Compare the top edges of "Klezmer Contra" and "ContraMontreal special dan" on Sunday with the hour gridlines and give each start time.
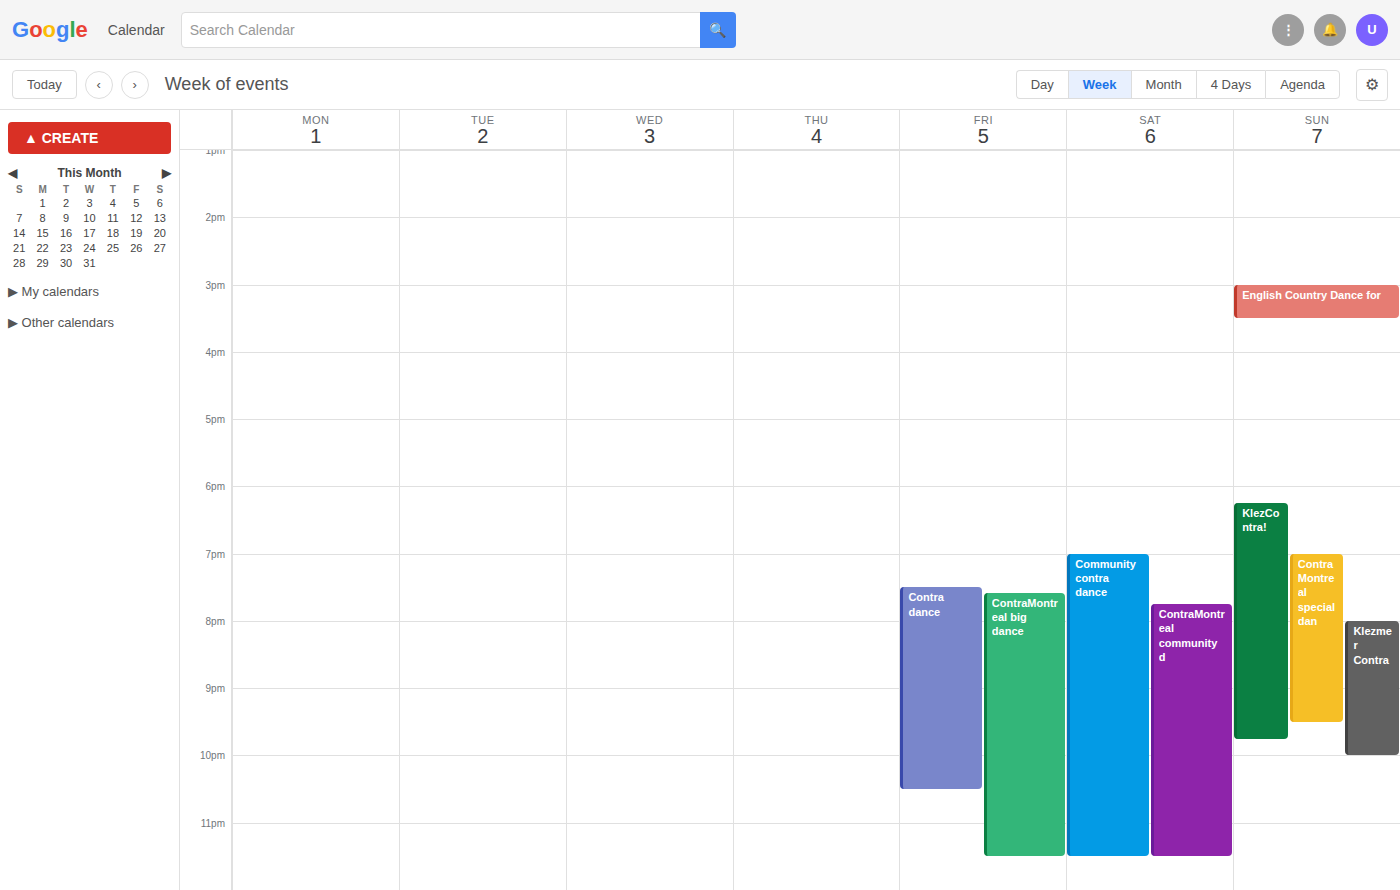
"Klezmer Contra": 8:00 PM, exactly on the 8 PM line. "ContraMontreal special dan": 7:00 PM, exactly on the 7 PM line.